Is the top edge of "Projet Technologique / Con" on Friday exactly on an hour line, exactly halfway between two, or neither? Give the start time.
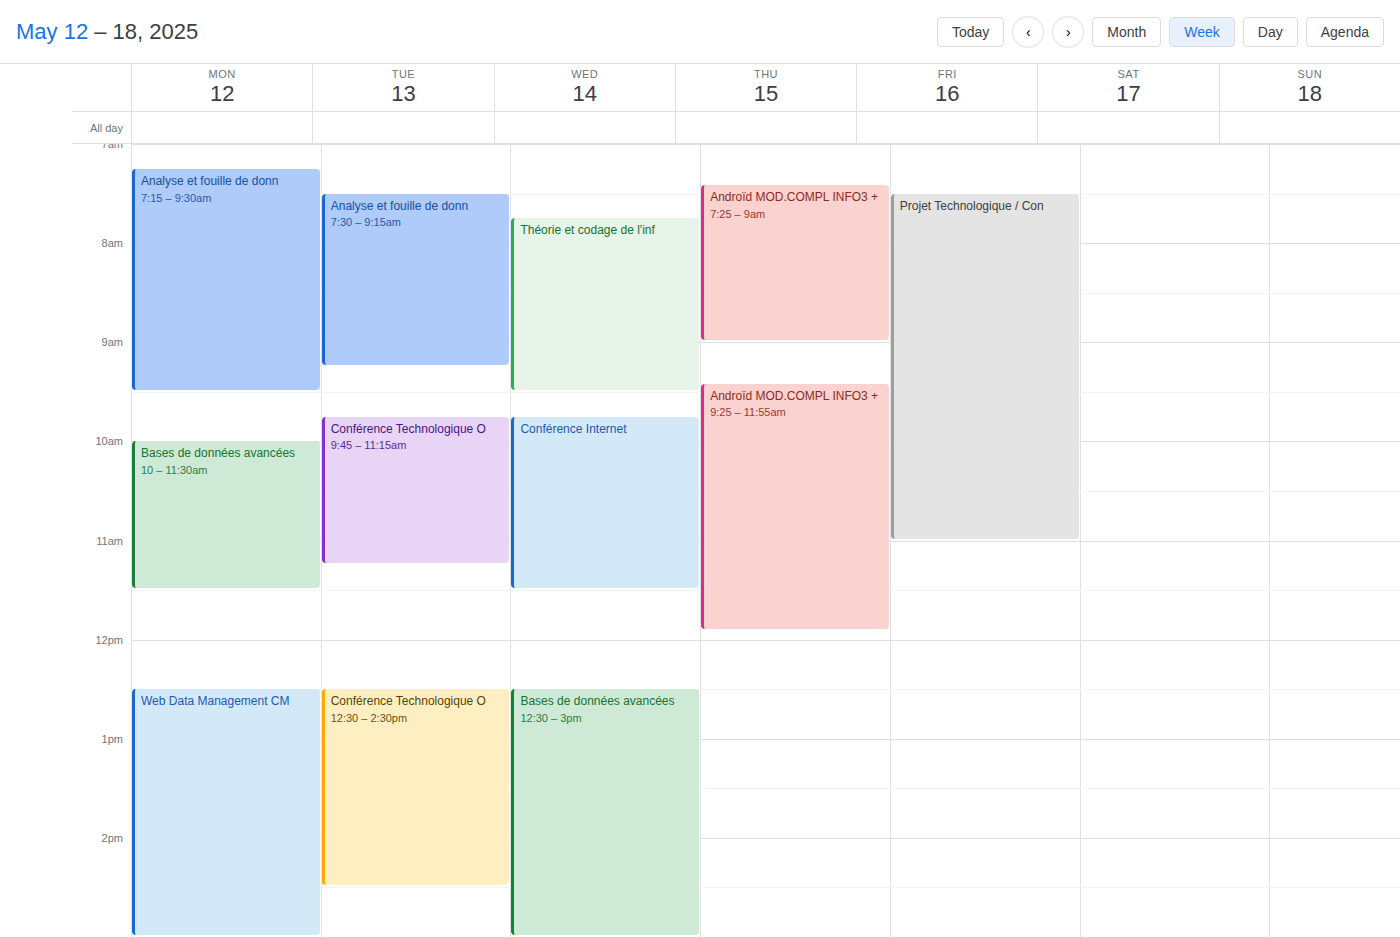
7:30 AM -- halfway between the 7 AM and 8 AM lines.